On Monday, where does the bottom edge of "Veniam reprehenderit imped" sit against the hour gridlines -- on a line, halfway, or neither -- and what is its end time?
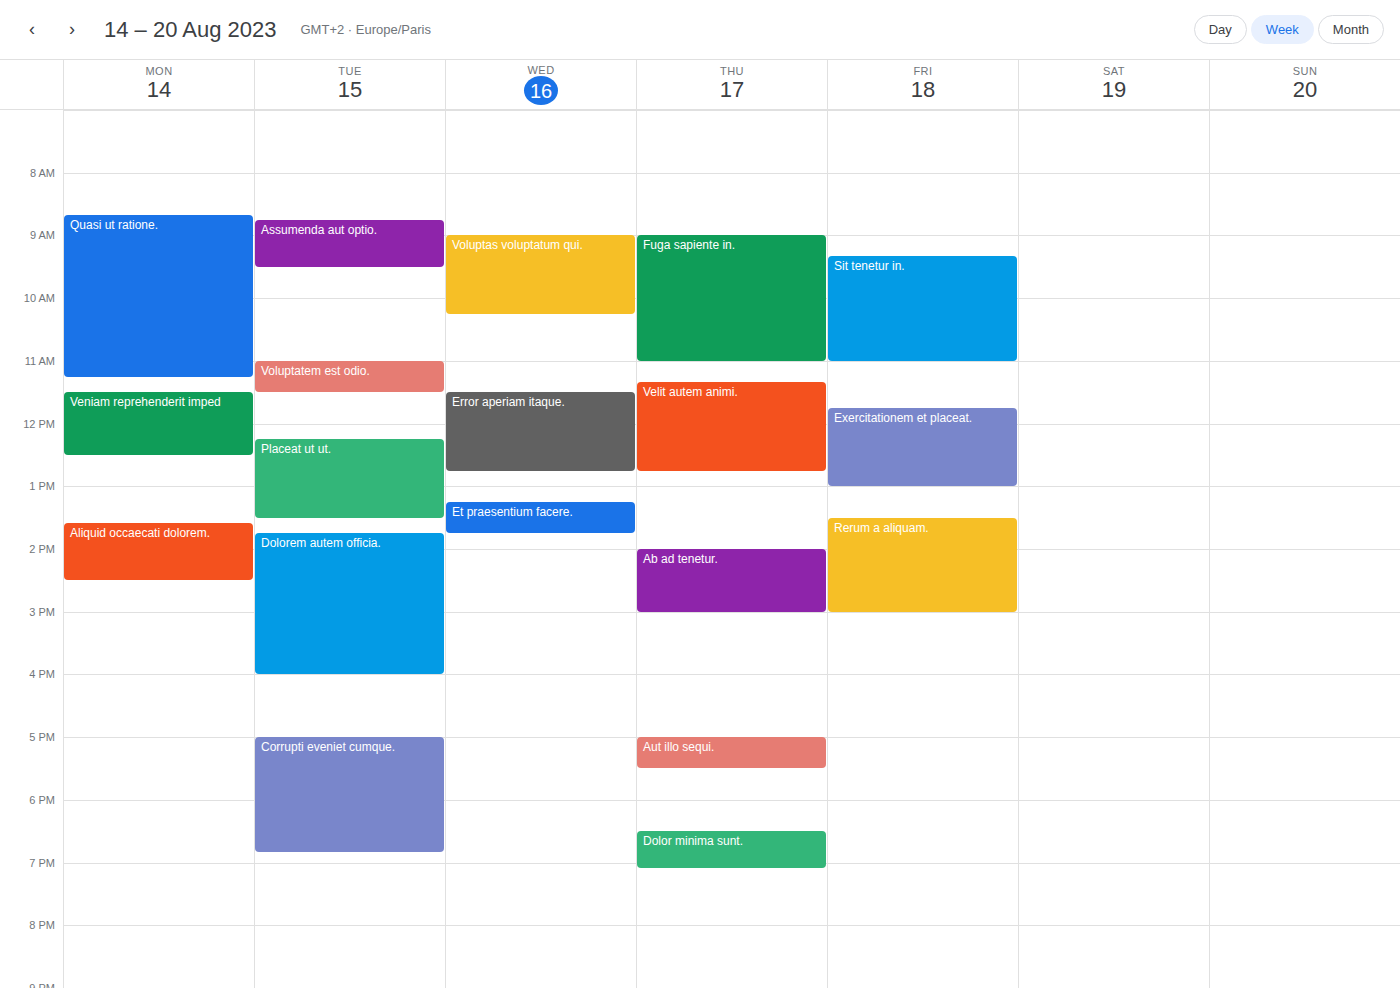
12:30 PM -- halfway between the 12 PM and 1 PM lines.